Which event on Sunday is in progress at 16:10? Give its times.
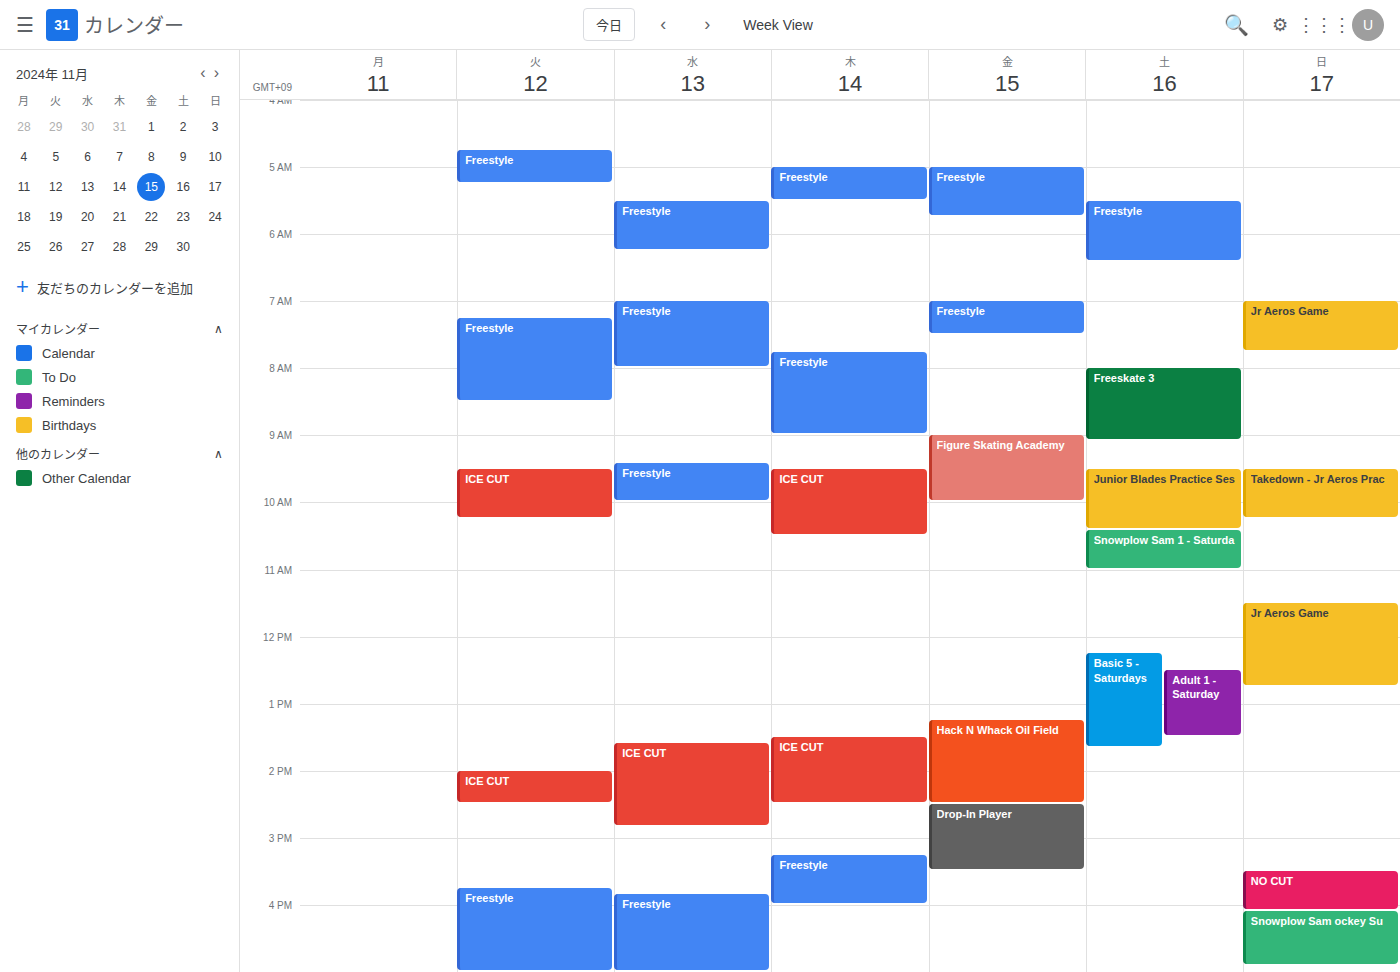
"Snowplow Sam ockey Su", 16:05 to 16:55